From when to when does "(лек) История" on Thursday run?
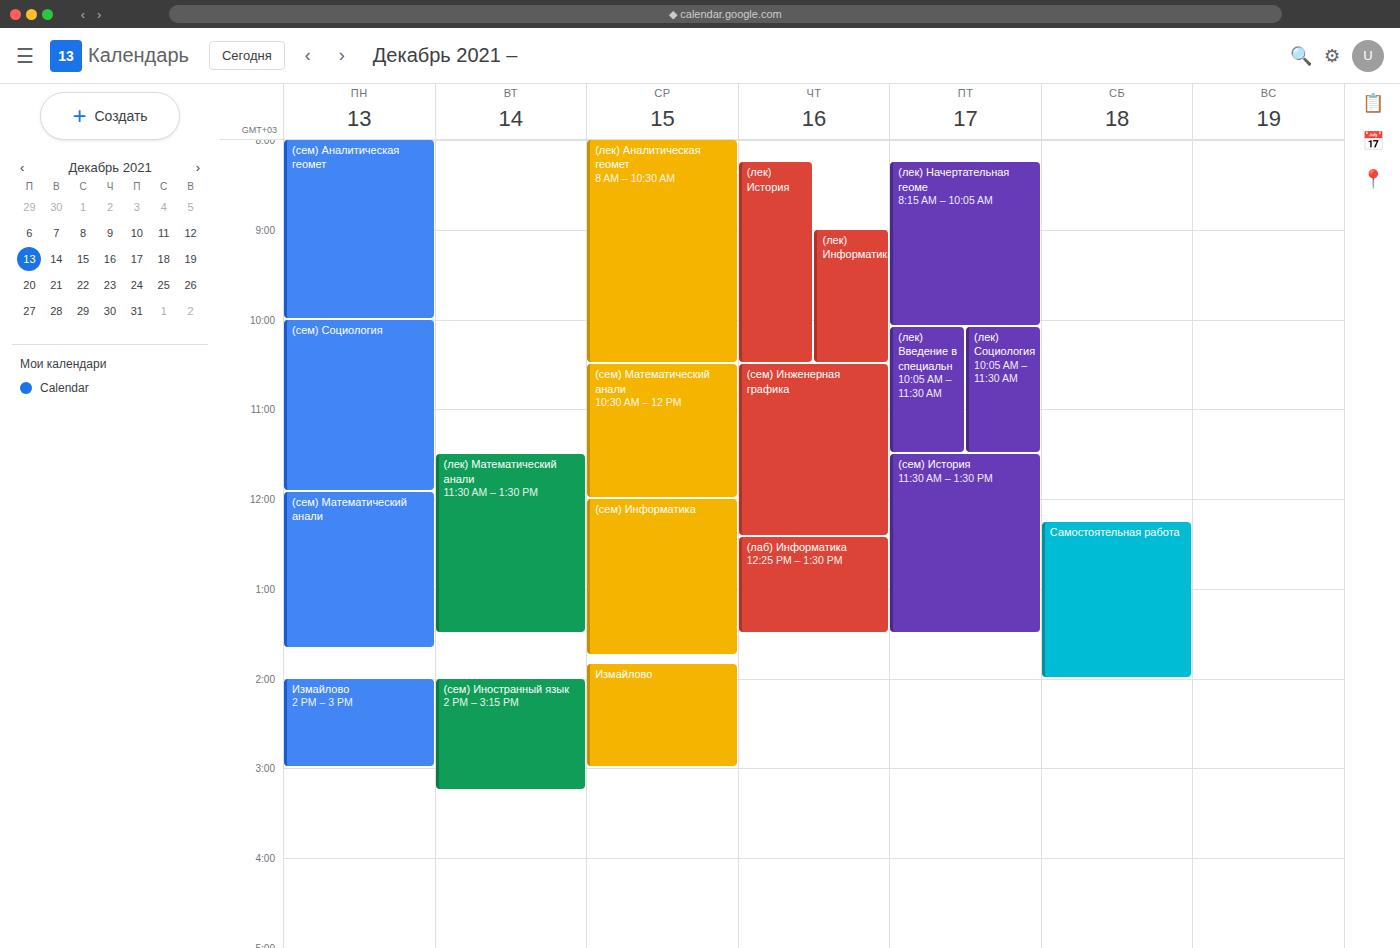
8:15 AM to 10:30 AM